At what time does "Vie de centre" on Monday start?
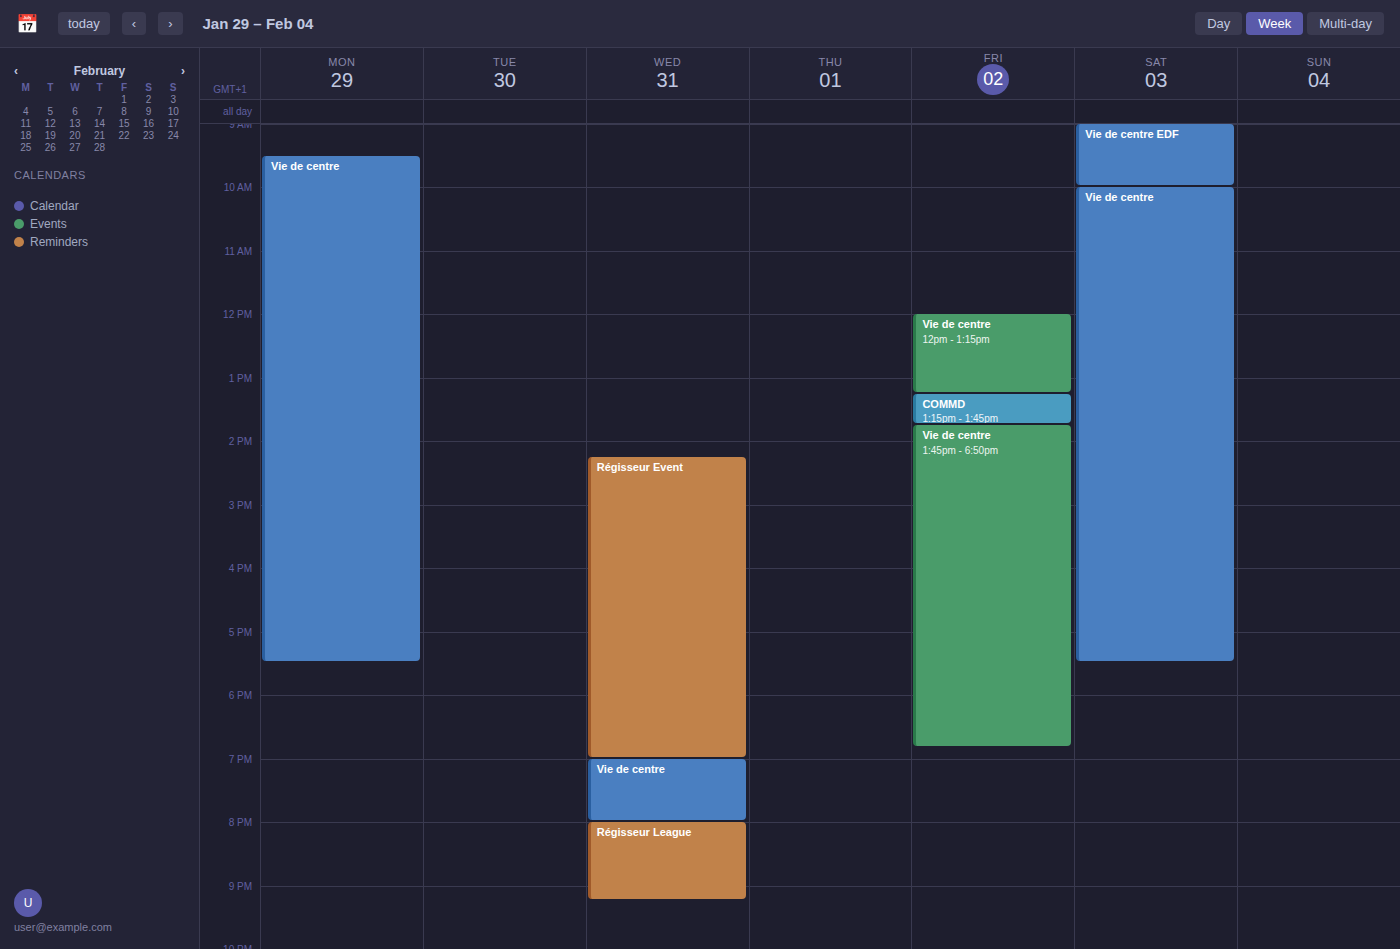
9:30 AM